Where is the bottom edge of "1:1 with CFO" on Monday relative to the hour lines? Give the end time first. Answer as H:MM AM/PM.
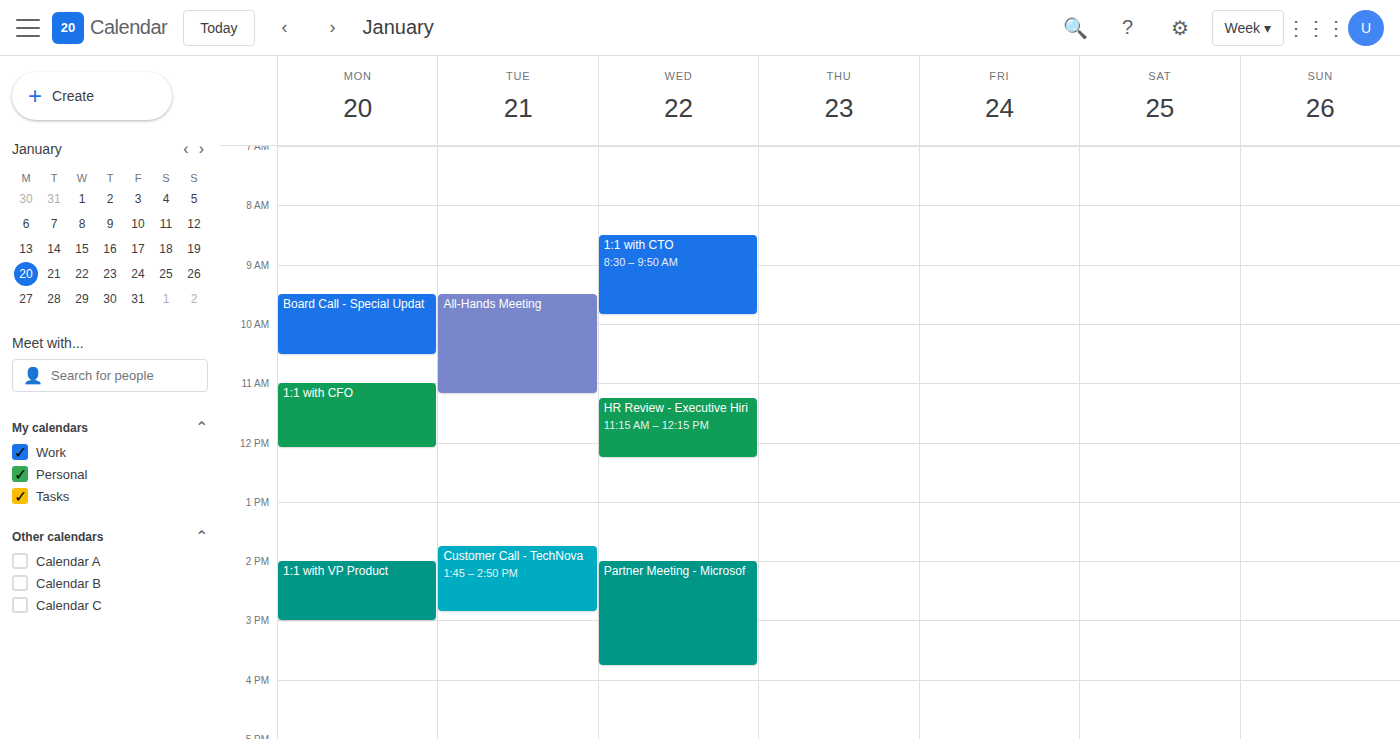
12:05 PM -- neither: 5 minutes below the 12 PM line and 55 minutes above the 1 PM line.